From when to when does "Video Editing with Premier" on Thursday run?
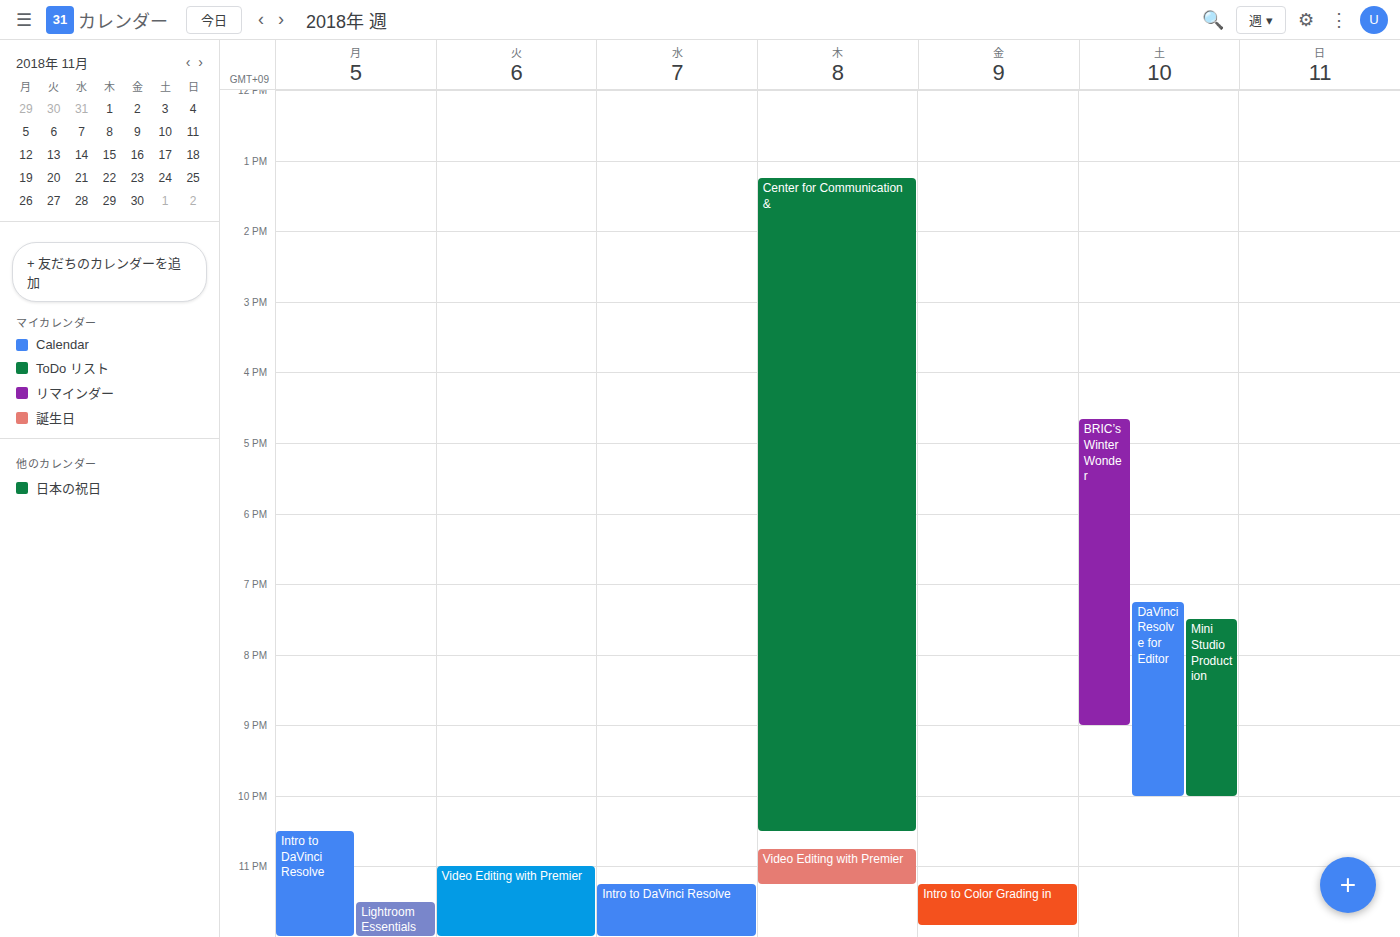
22:45 to 23:15